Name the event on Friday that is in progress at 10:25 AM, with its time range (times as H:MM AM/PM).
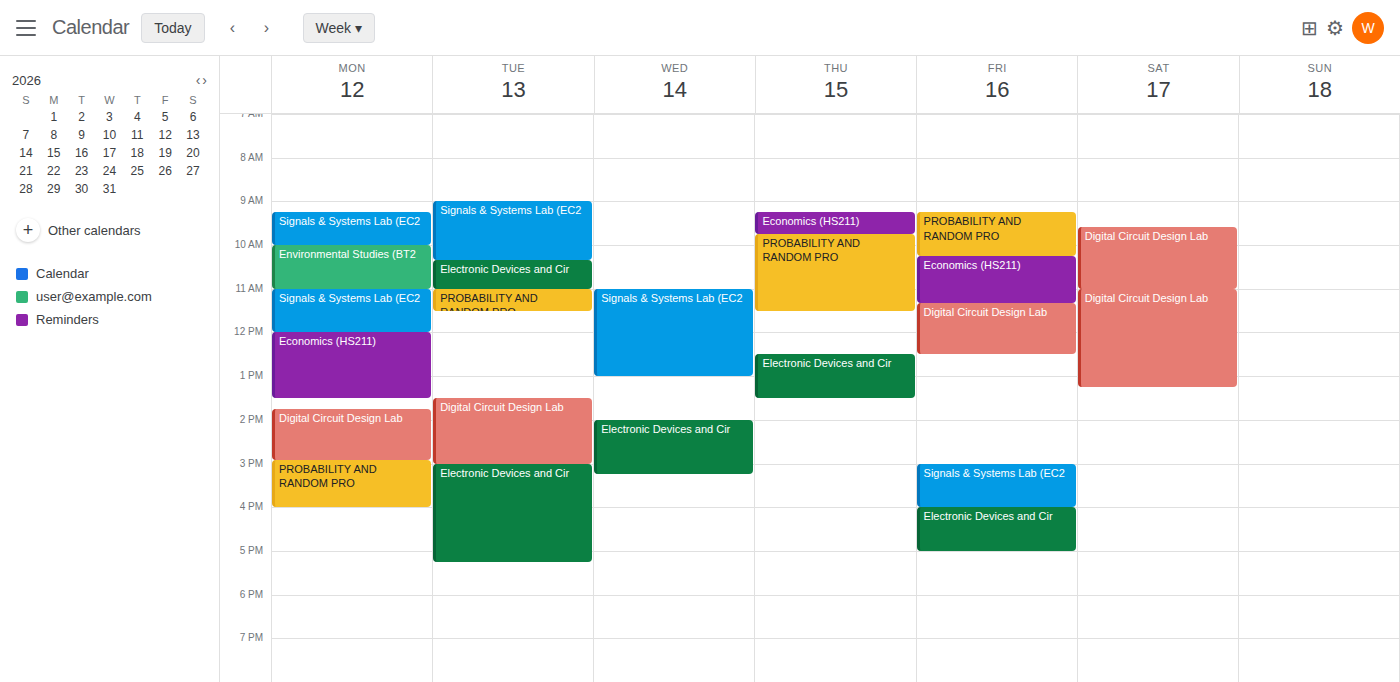
"Economics (HS211)", 10:15 AM to 11:20 AM